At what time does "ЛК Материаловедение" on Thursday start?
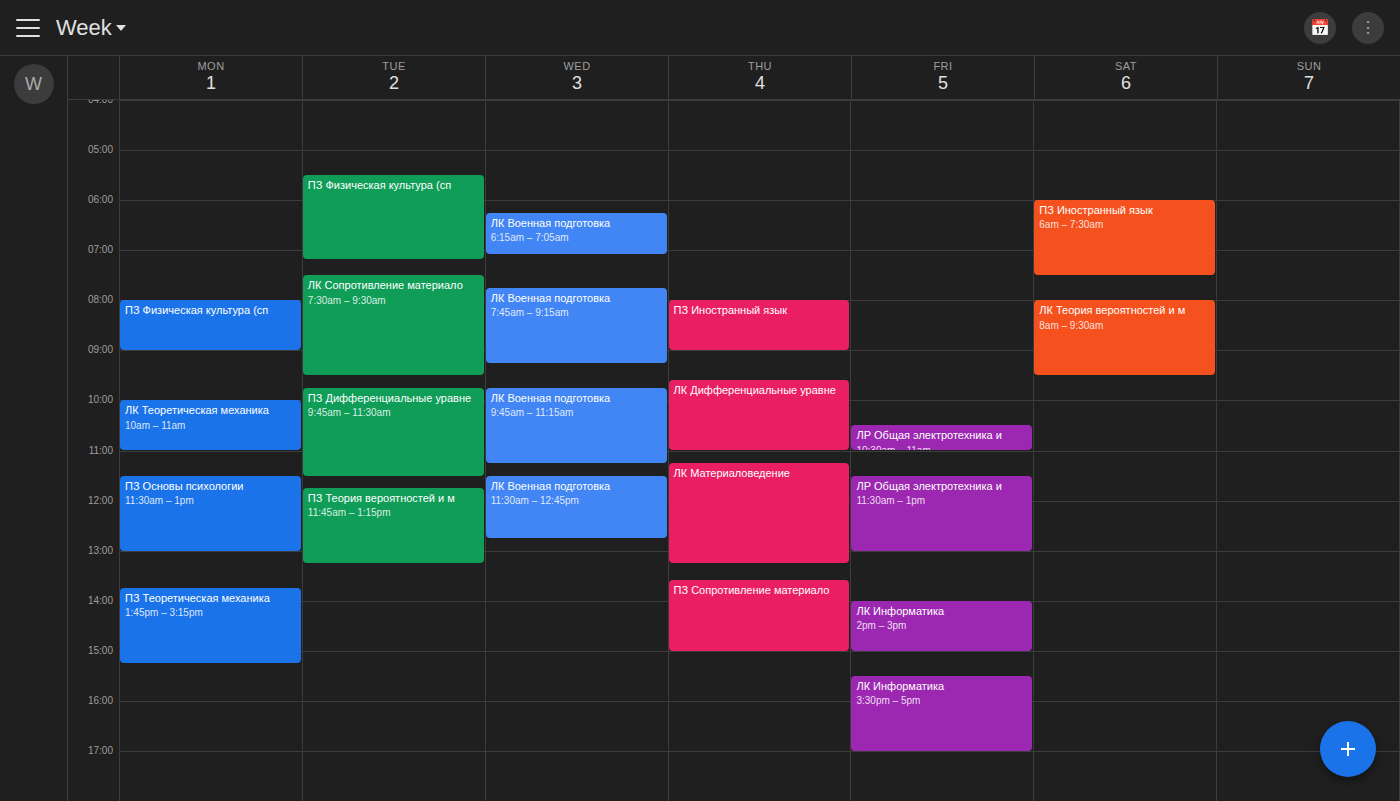
11:15 AM